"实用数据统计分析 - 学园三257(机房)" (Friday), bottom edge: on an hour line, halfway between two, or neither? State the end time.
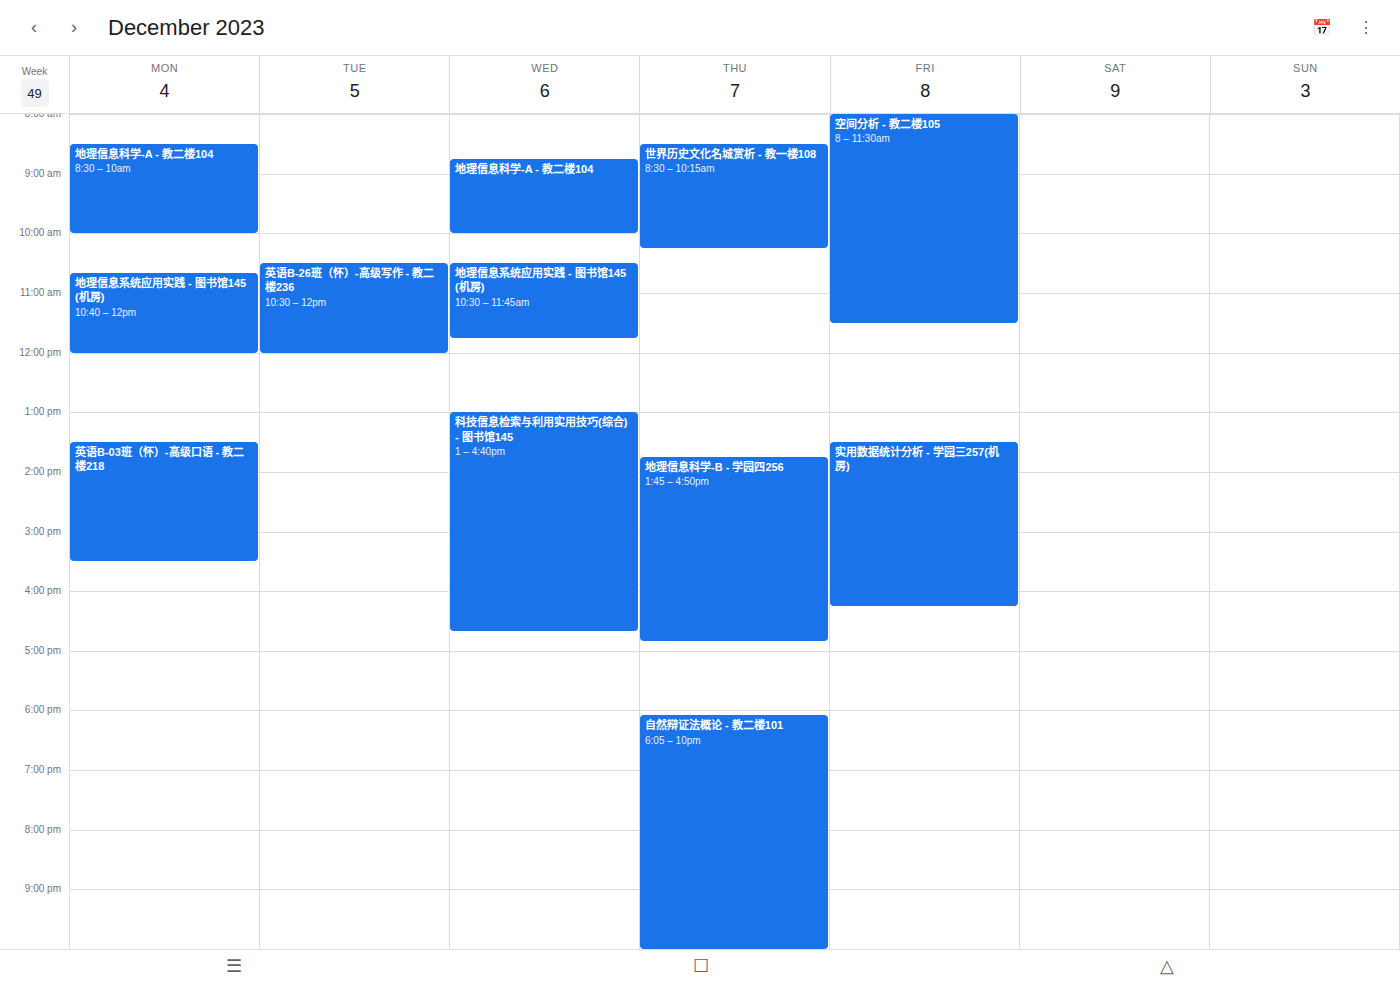
4:15 PM -- neither: a quarter of the way from the 4 PM line to the 5 PM line.